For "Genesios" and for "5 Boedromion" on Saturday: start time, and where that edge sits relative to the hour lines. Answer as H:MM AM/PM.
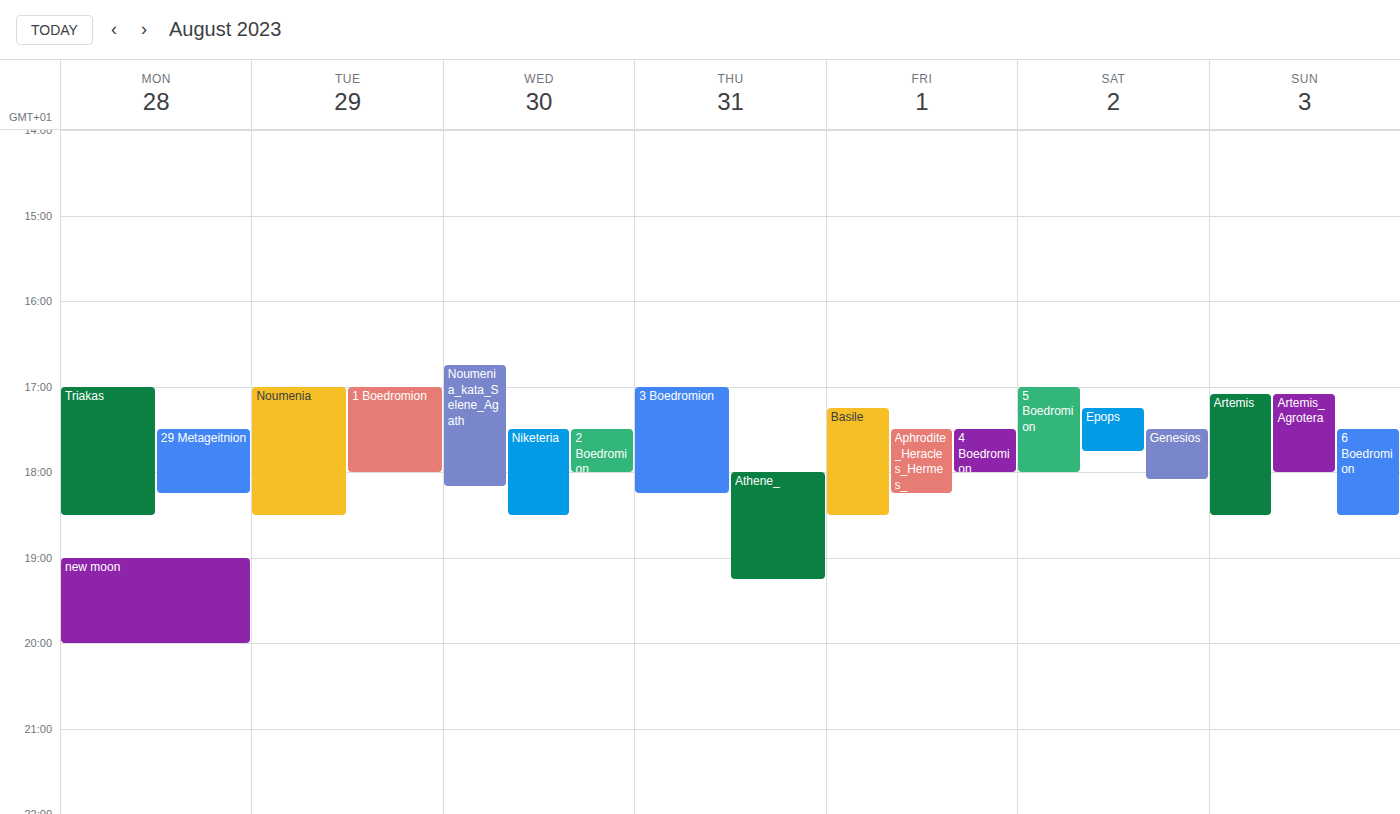
"Genesios": 5:30 PM, halfway between the 5 PM and 6 PM lines. "5 Boedromion": 5:00 PM, exactly on the 5 PM line.